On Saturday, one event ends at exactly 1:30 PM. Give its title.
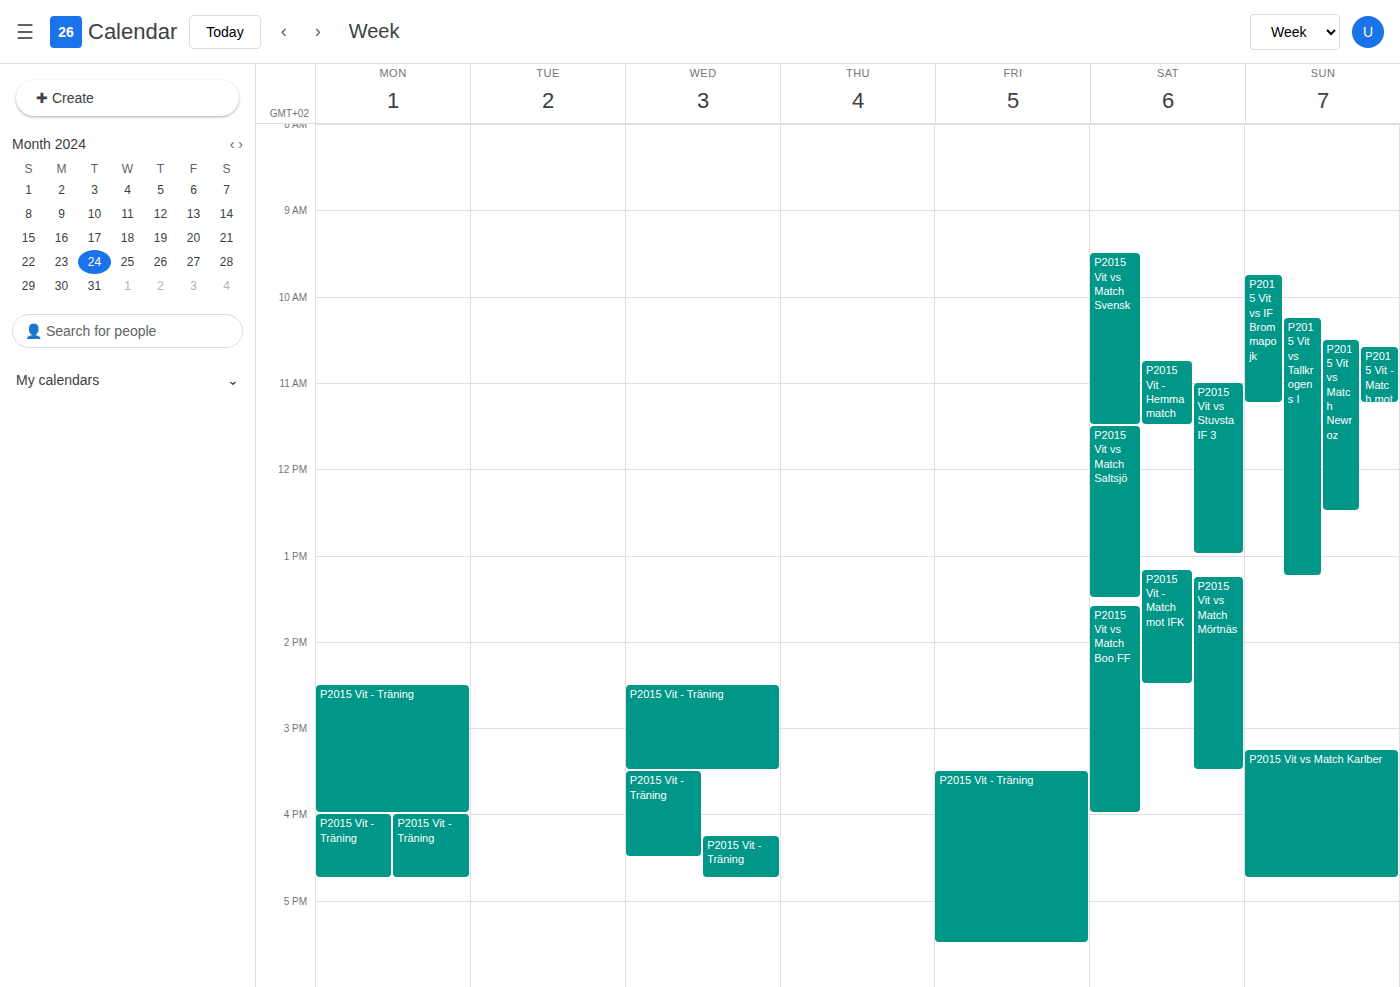
"P2015 Vit vs Match Saltsjö"